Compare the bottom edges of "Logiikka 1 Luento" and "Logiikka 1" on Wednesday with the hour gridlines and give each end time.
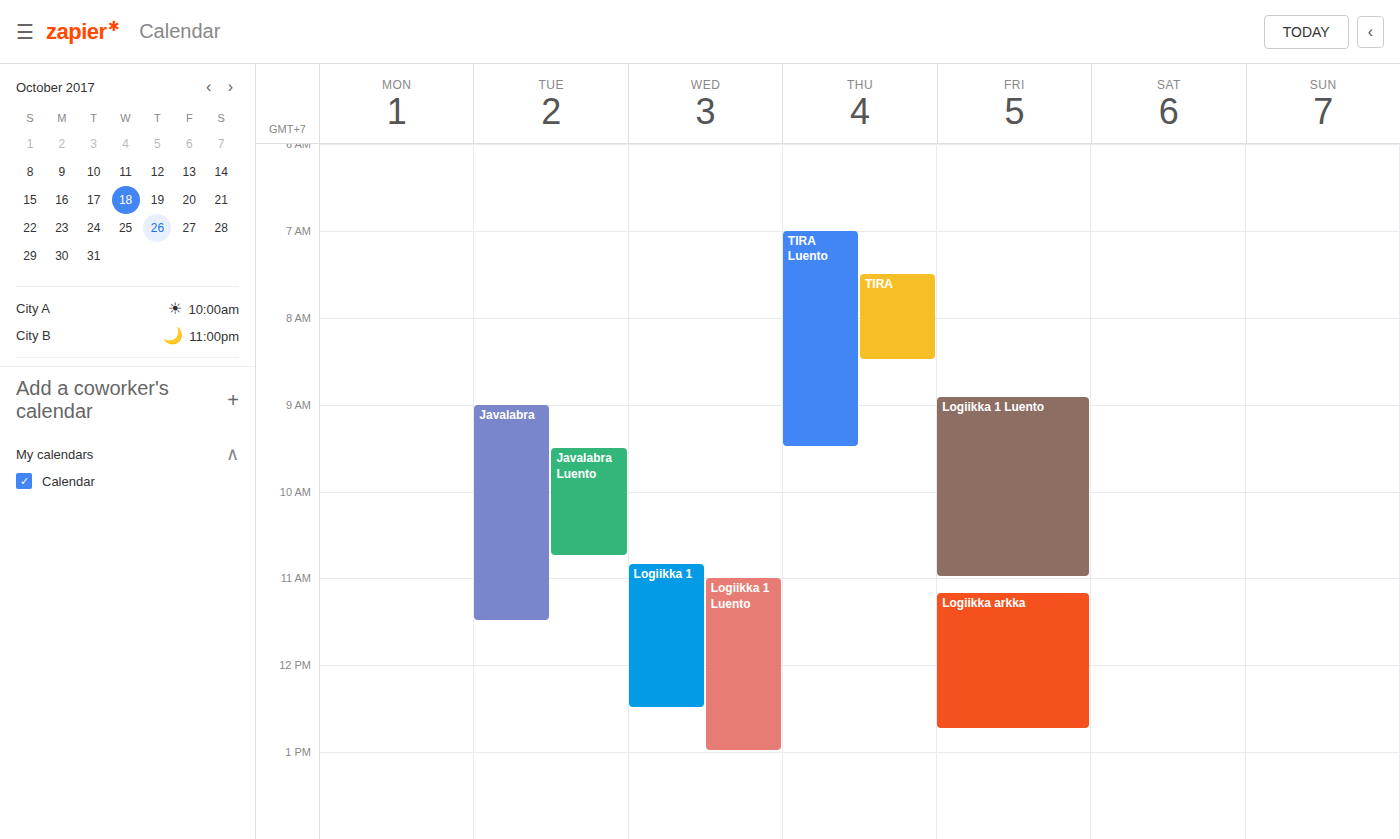
"Logiikka 1 Luento": 1:00 PM, exactly on the 1 PM line. "Logiikka 1": 12:30 PM, halfway between the 12 PM and 1 PM lines.